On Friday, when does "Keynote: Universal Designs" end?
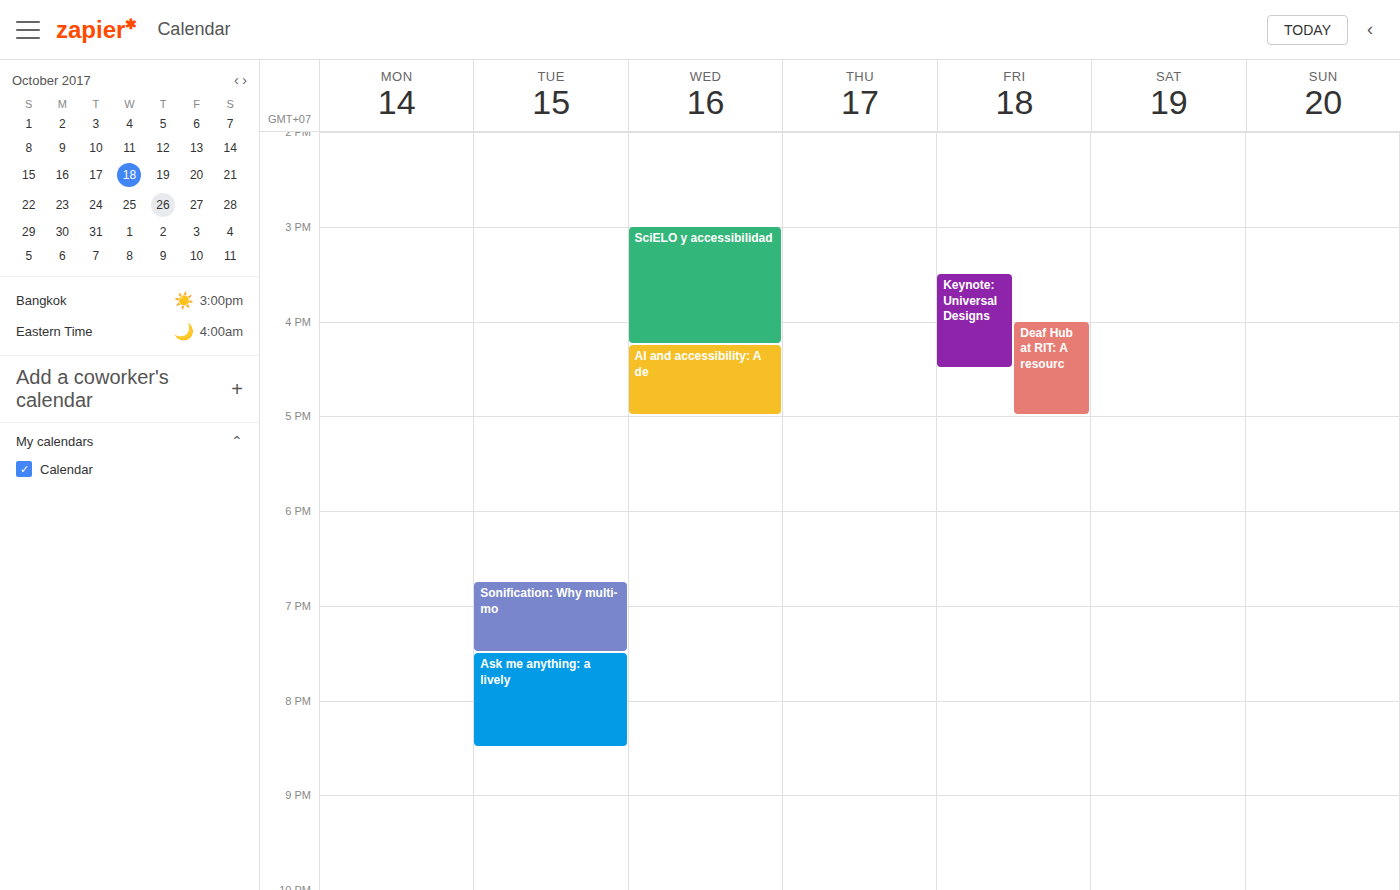
4:30 PM